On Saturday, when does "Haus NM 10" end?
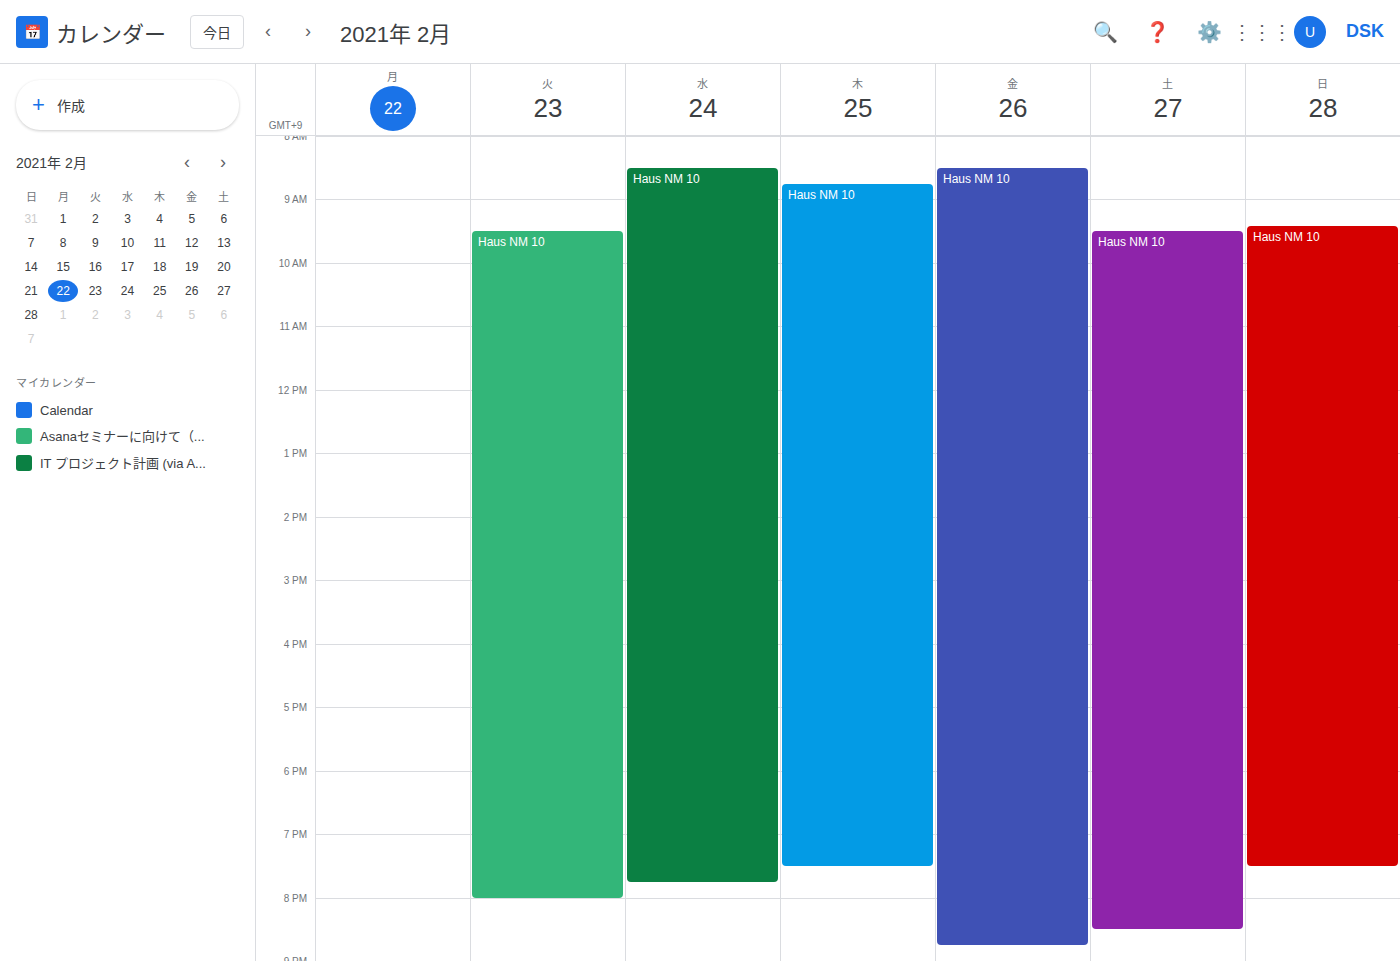
8:30 PM